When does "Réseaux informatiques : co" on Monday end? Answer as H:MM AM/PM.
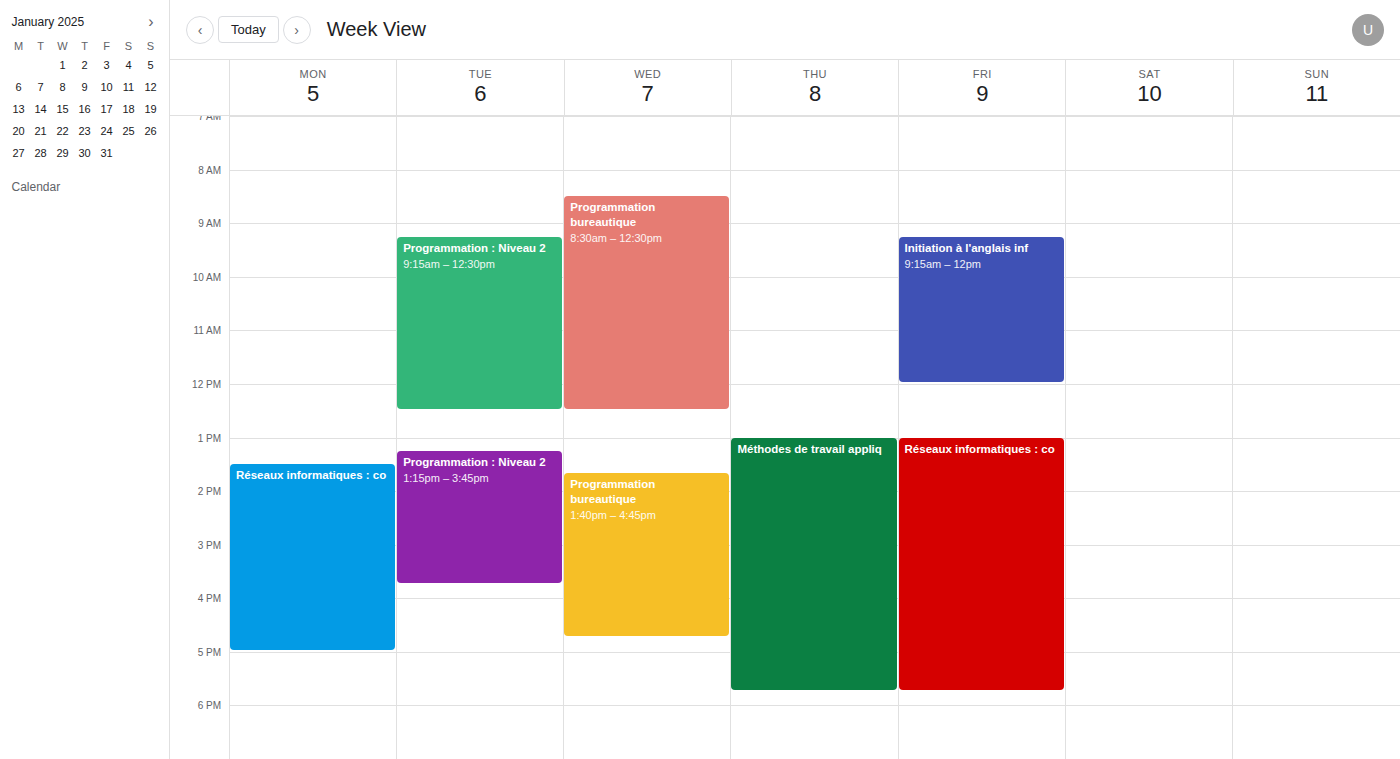
5:00 PM